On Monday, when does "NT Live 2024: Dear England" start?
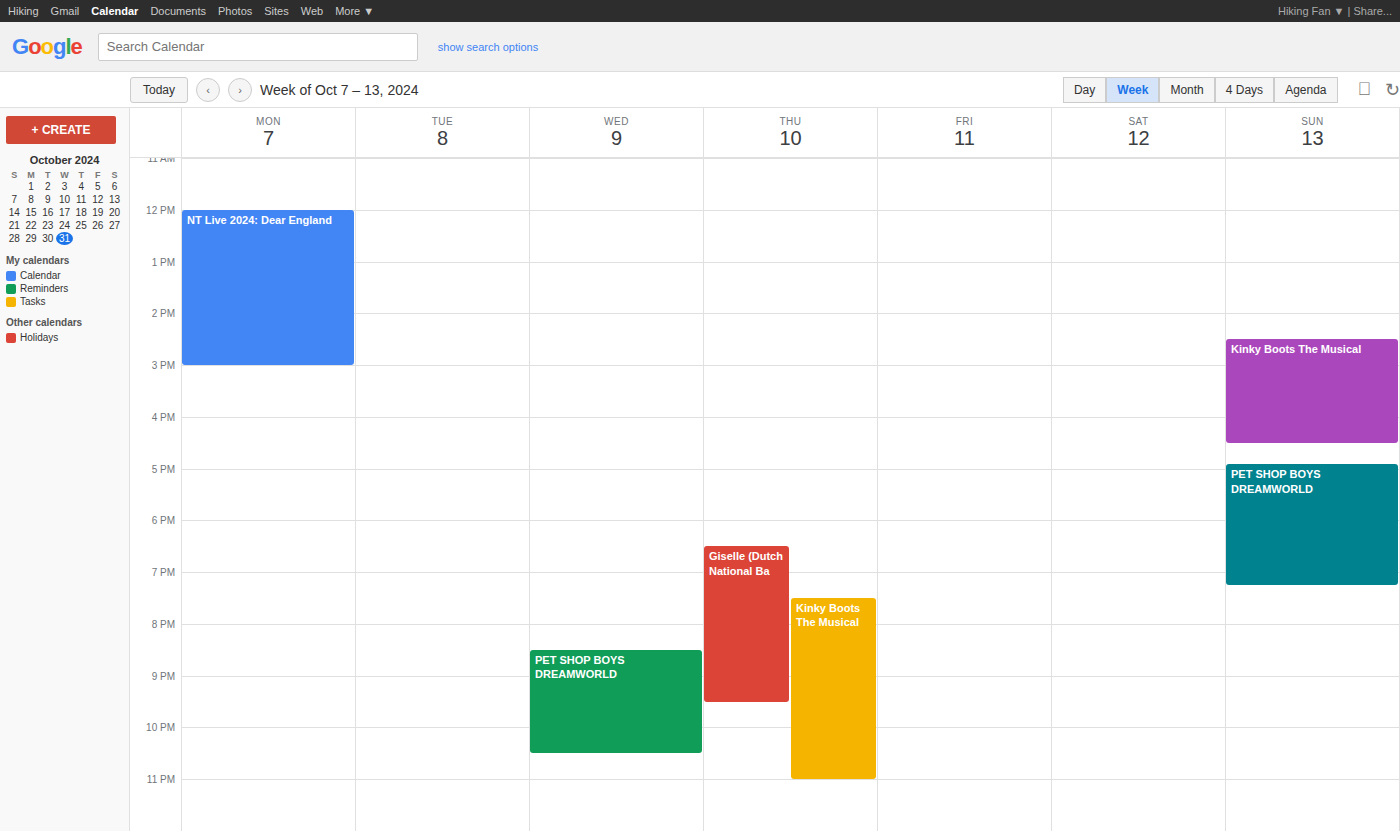
12:00